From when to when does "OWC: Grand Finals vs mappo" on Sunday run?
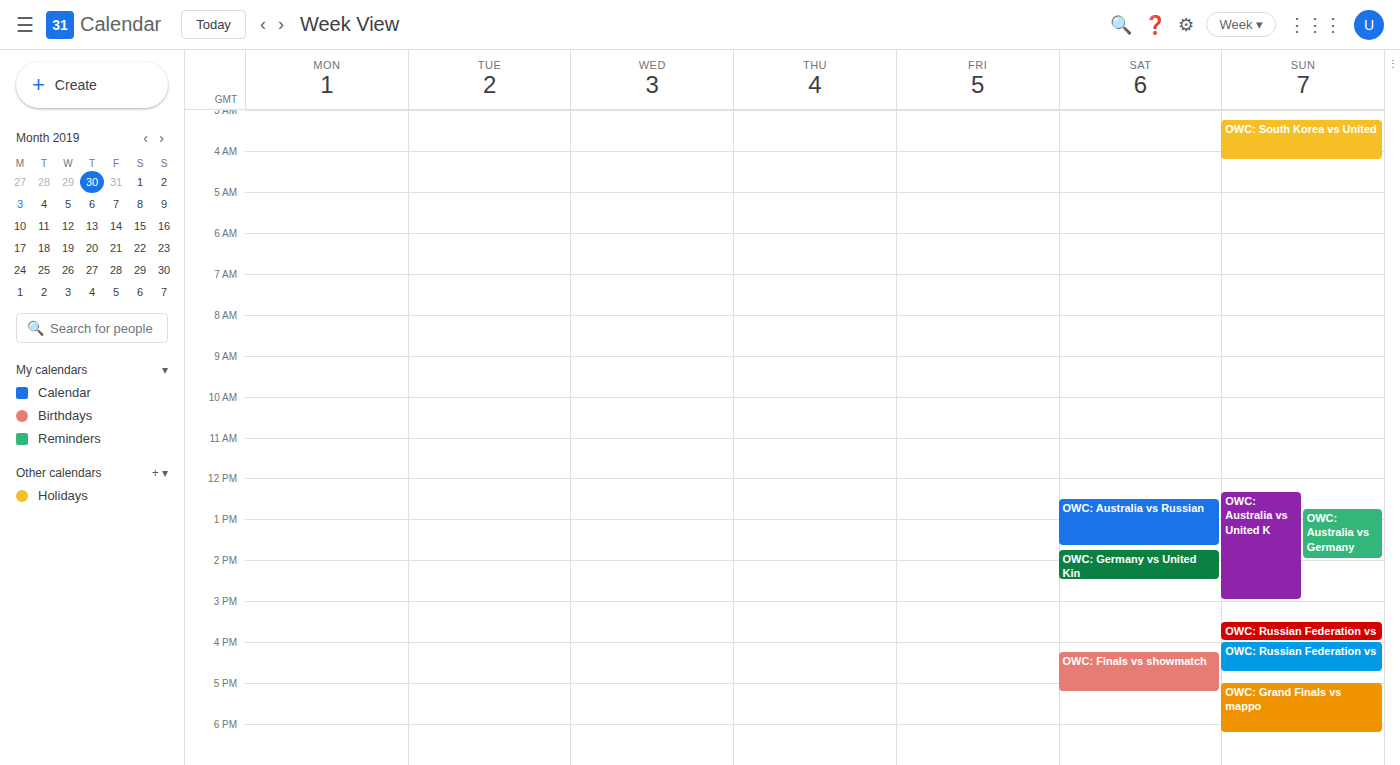
5:00 PM to 6:15 PM